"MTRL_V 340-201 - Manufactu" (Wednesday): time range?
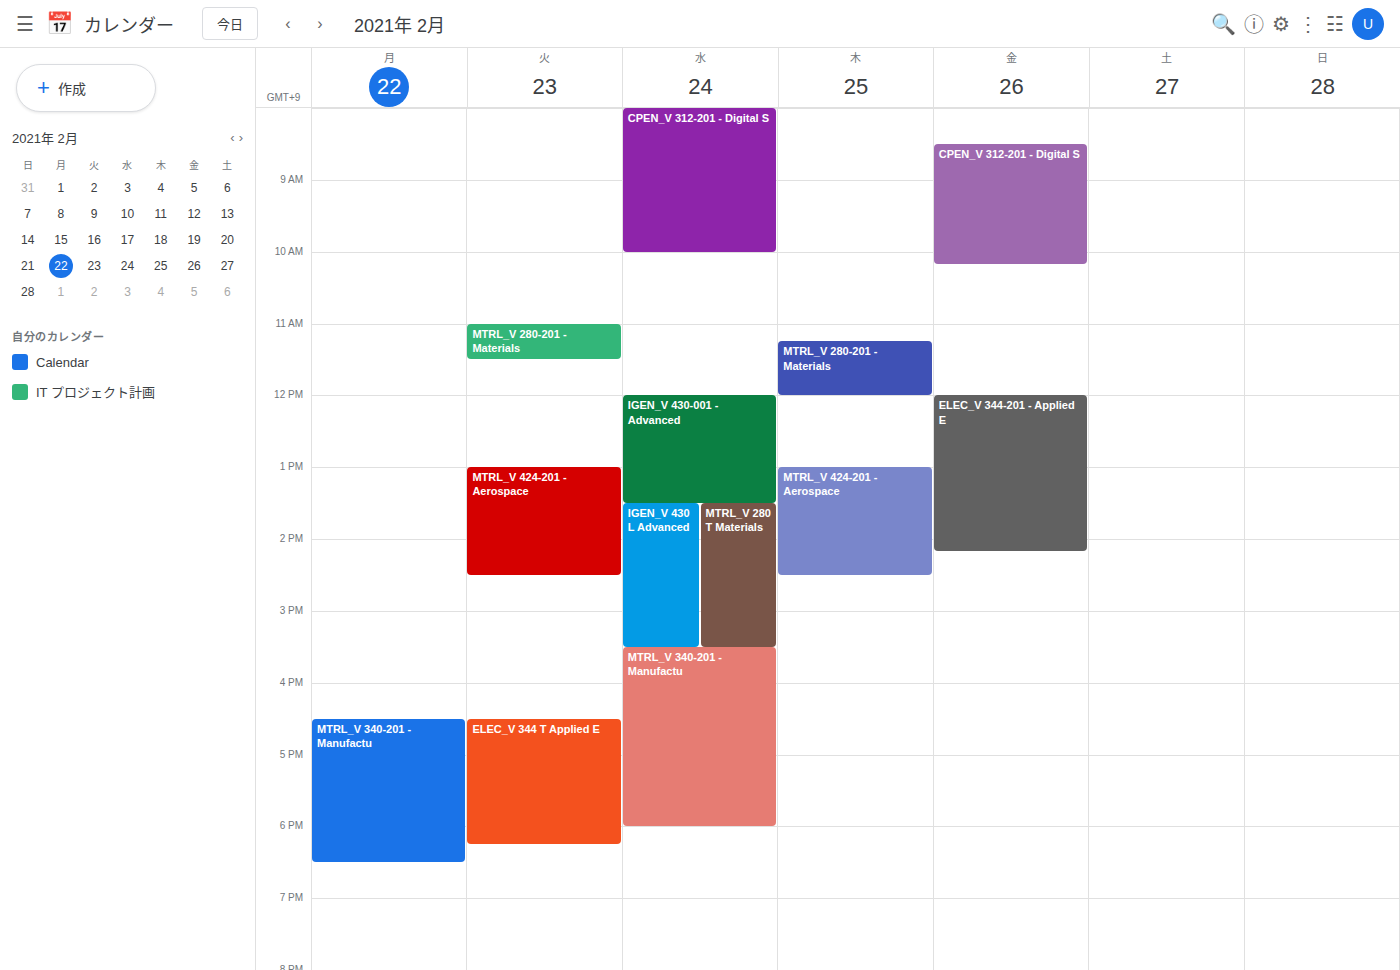
3:30 PM to 6:00 PM